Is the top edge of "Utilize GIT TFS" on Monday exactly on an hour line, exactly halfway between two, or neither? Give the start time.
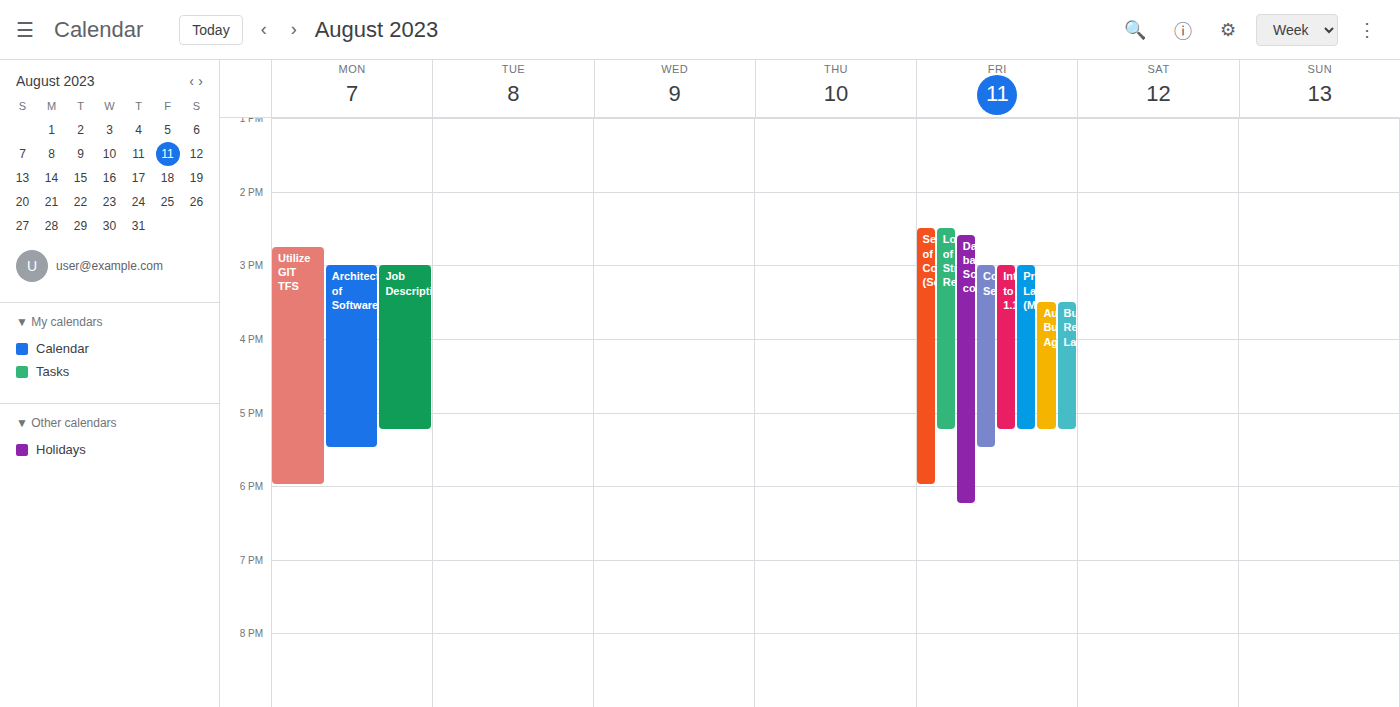
2:45 PM -- neither: three quarters of the way from the 2 PM line to the 3 PM line.